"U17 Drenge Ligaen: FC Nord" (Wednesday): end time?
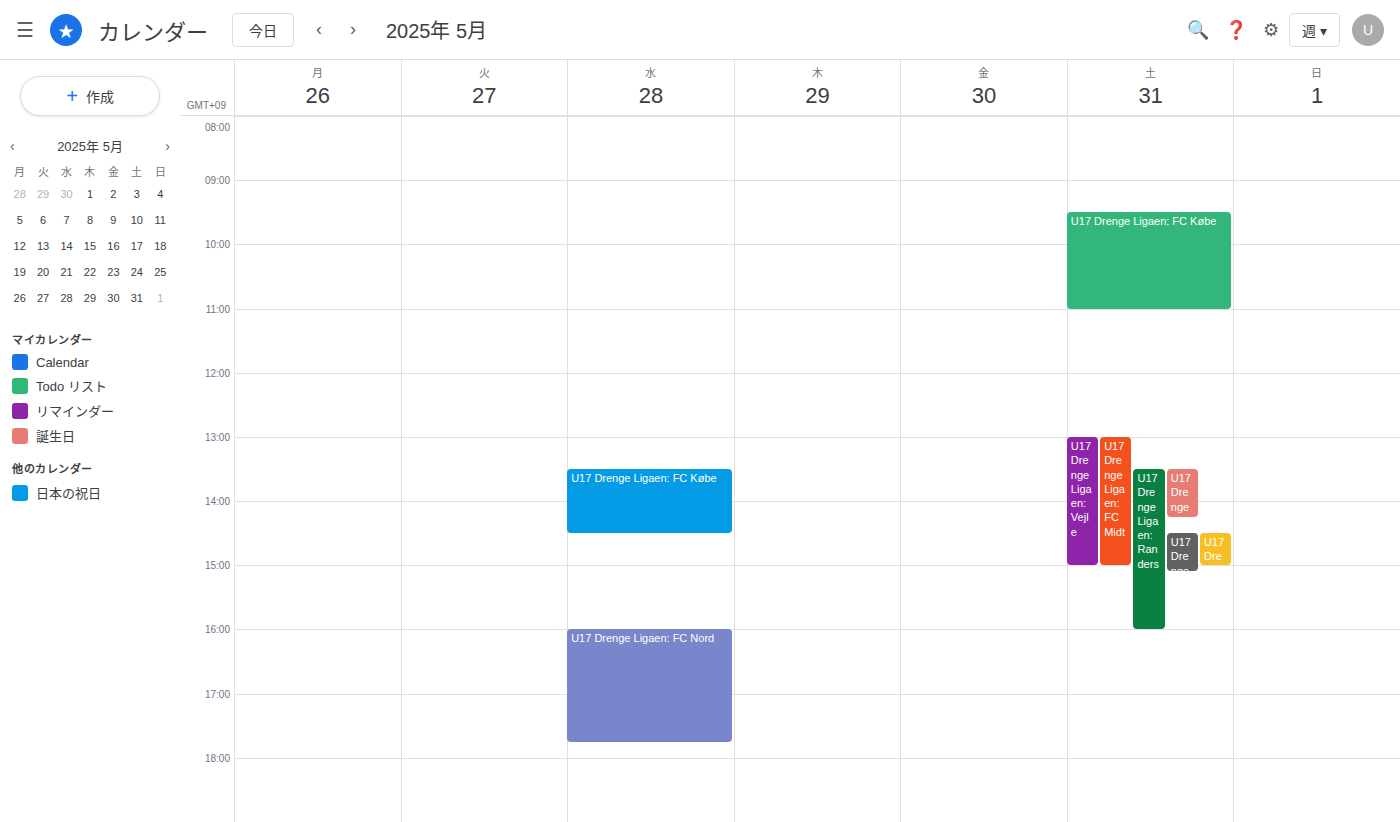
5:45 PM